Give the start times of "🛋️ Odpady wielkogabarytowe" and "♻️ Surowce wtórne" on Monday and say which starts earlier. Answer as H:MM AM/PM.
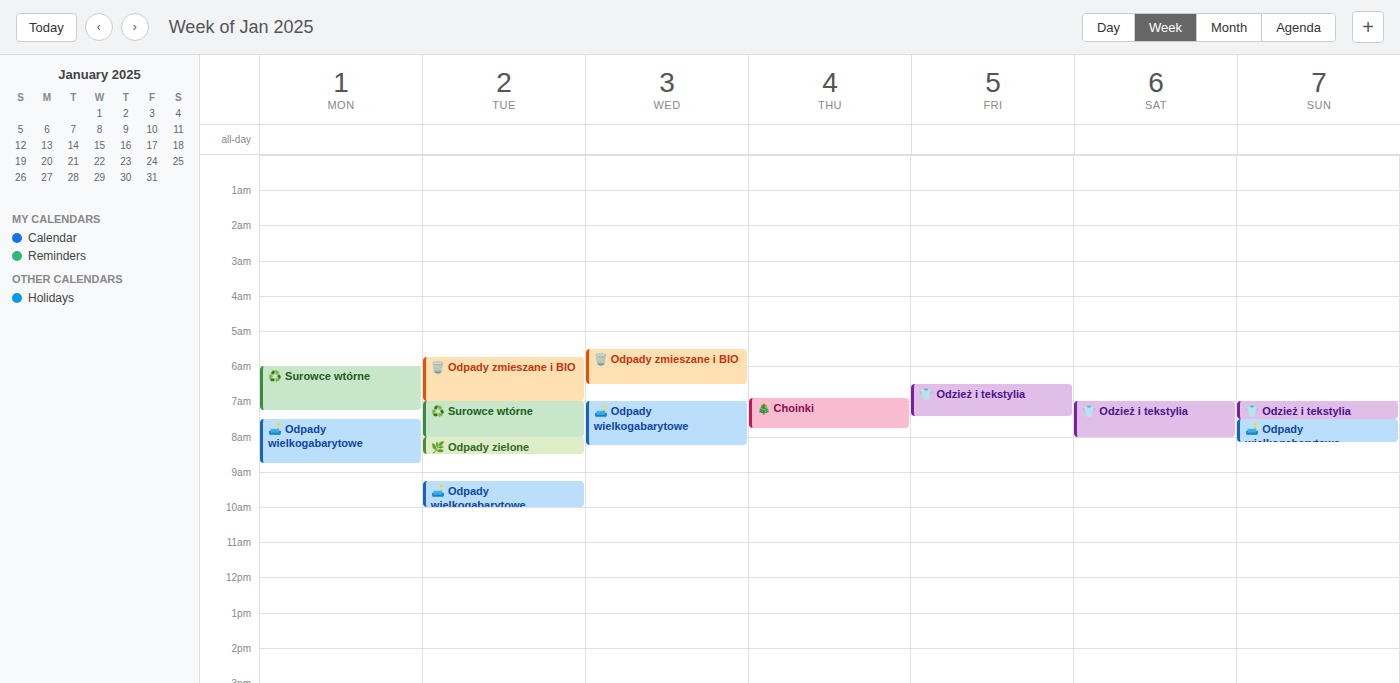
"♻️ Surowce wtórne" 6:00 AM; "🛋️ Odpady wielkogabarytowe" 7:30 AM.